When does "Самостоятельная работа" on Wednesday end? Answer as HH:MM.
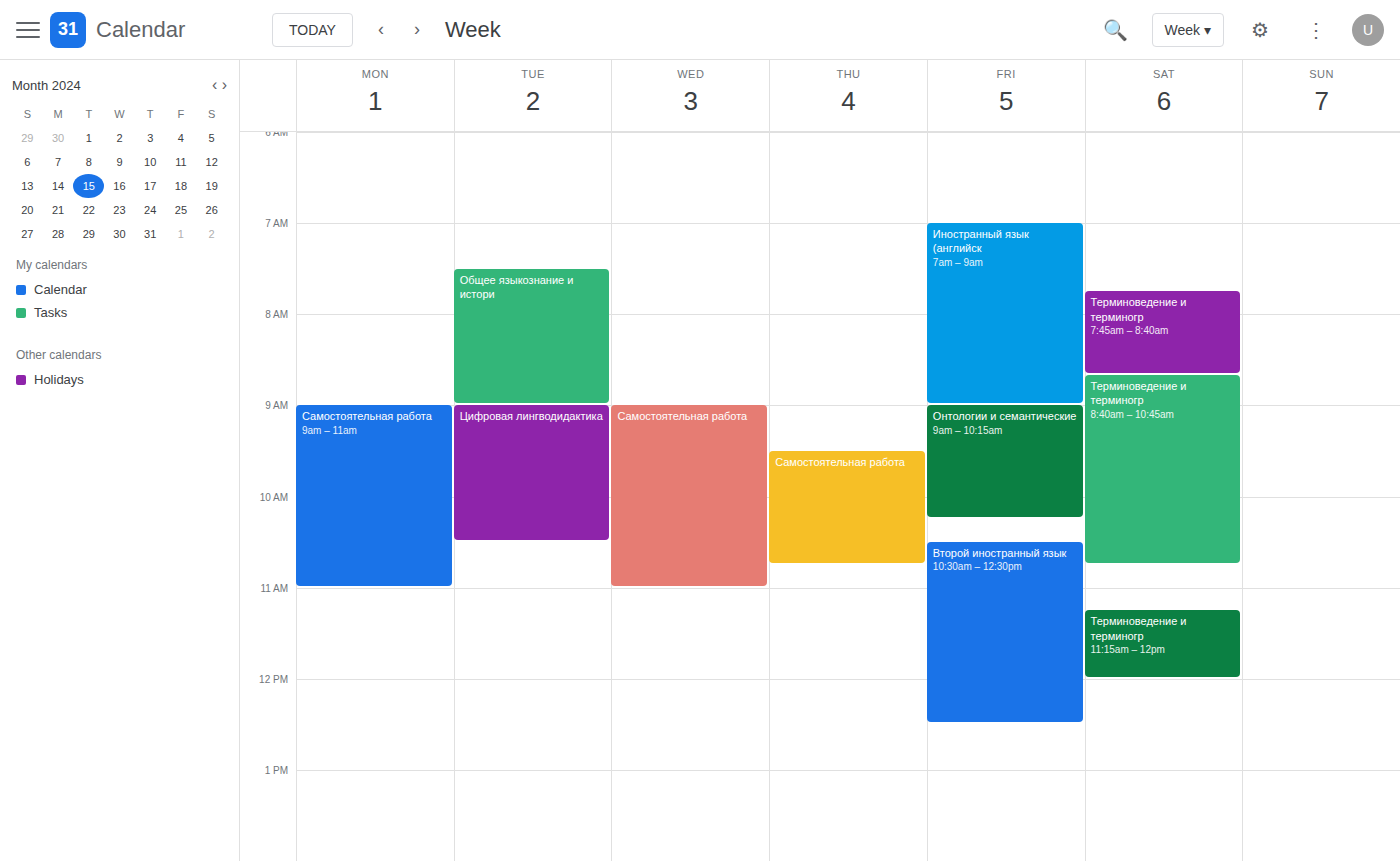
11:00